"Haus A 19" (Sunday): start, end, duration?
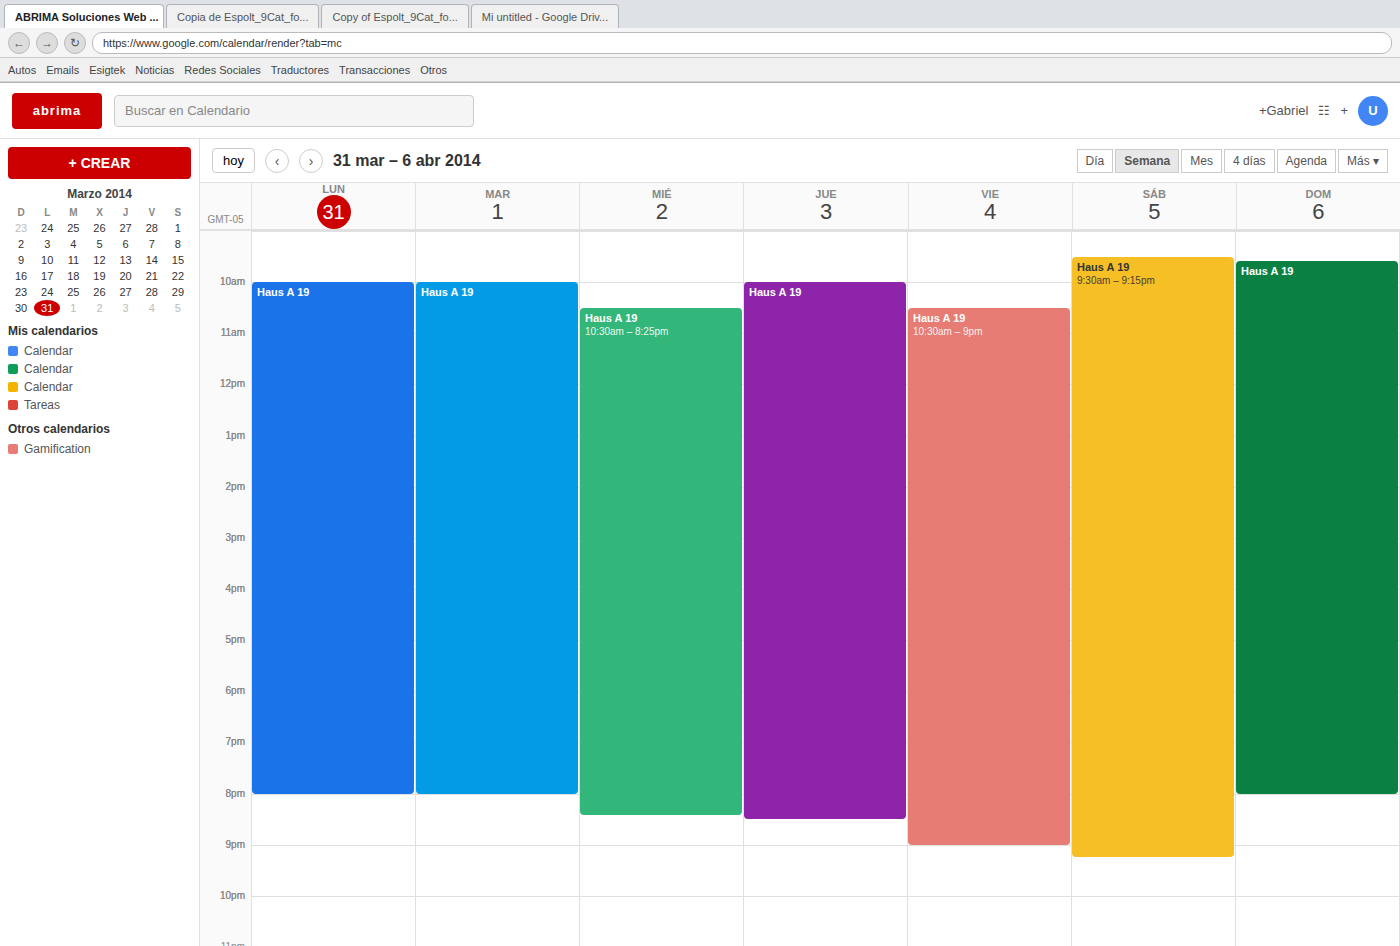
9:35 AM to 8:00 PM, 10 hours 25 minutes